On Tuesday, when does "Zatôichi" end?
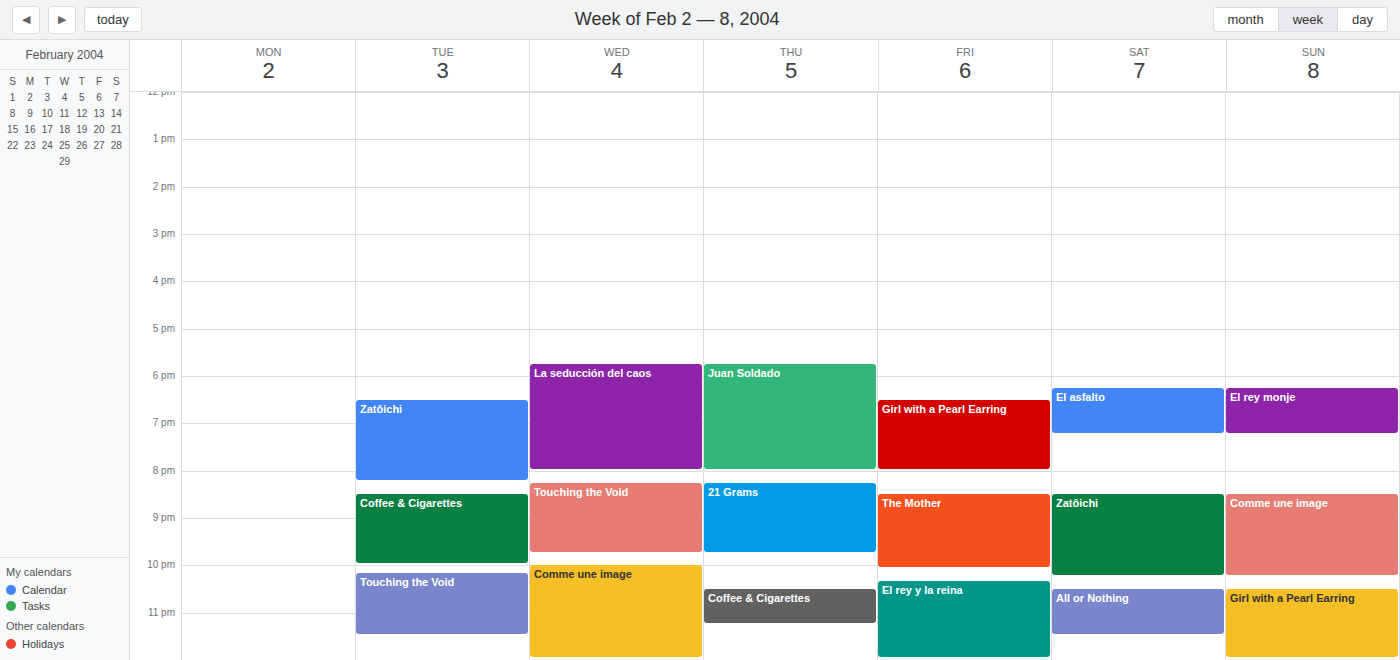
8:15 PM